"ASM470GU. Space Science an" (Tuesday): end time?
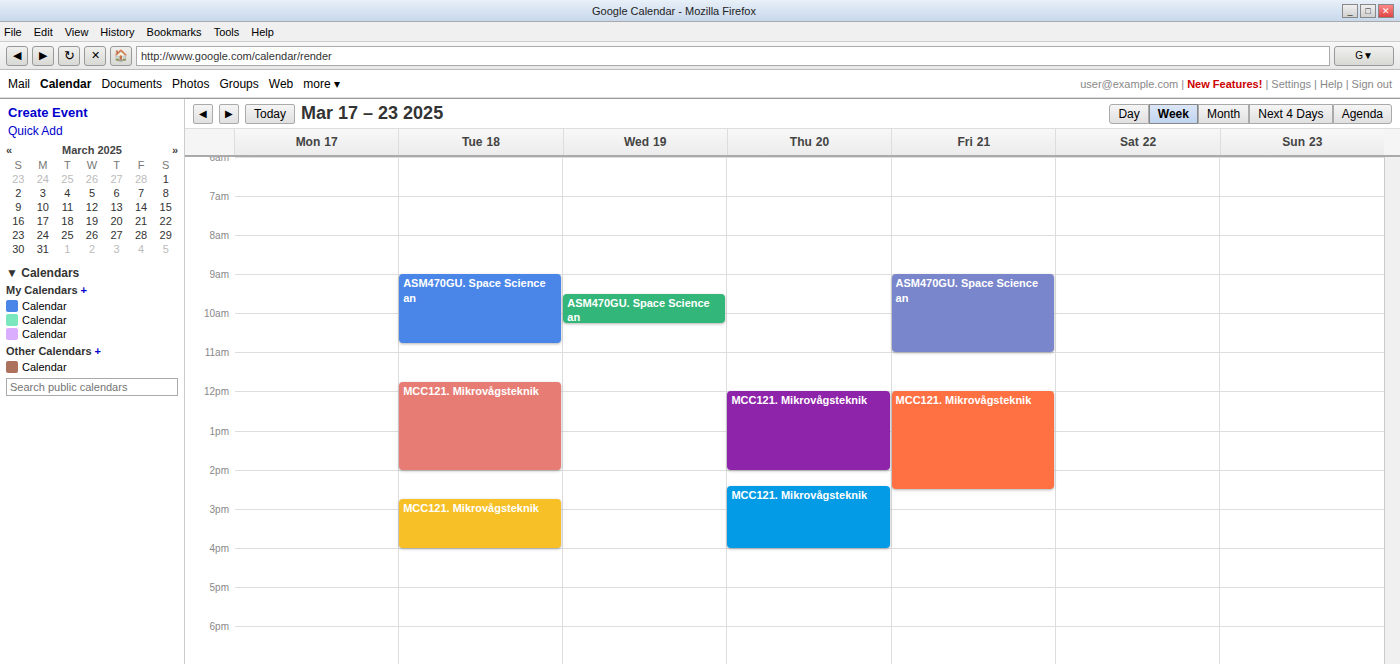
10:45 AM